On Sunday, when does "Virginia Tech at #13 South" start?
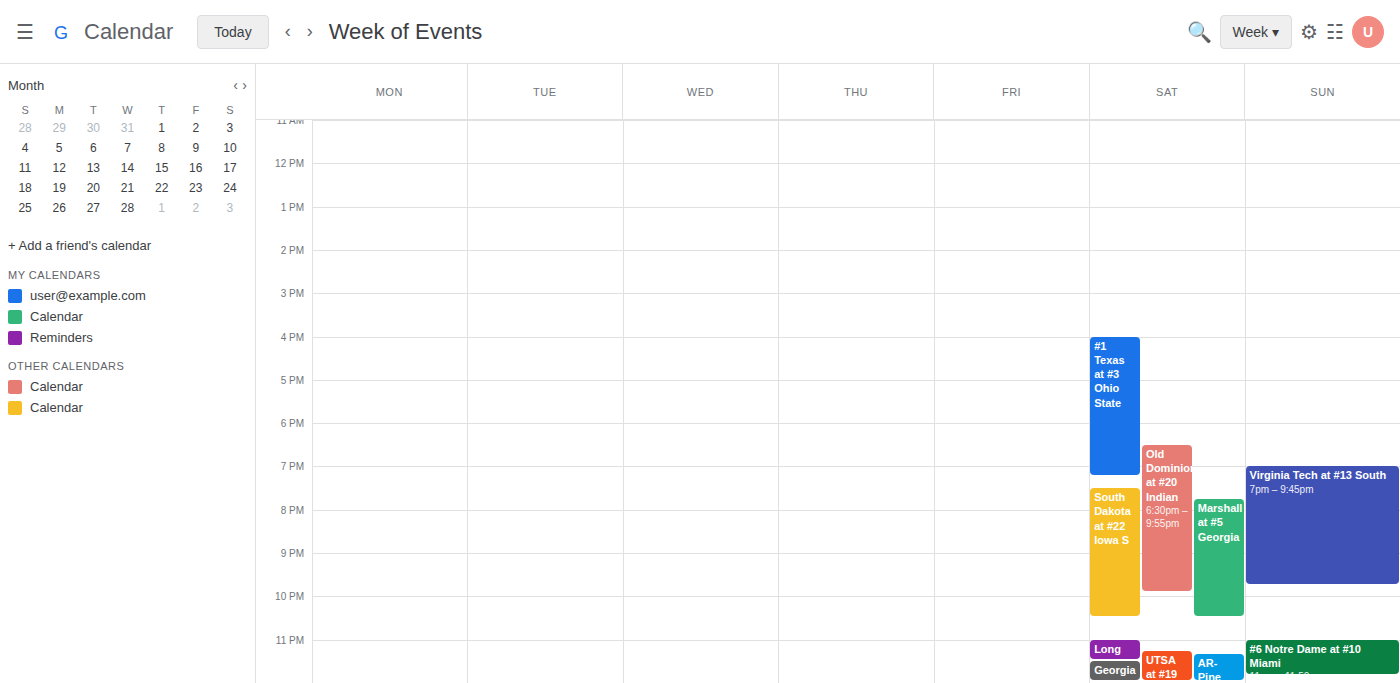
7:00 PM